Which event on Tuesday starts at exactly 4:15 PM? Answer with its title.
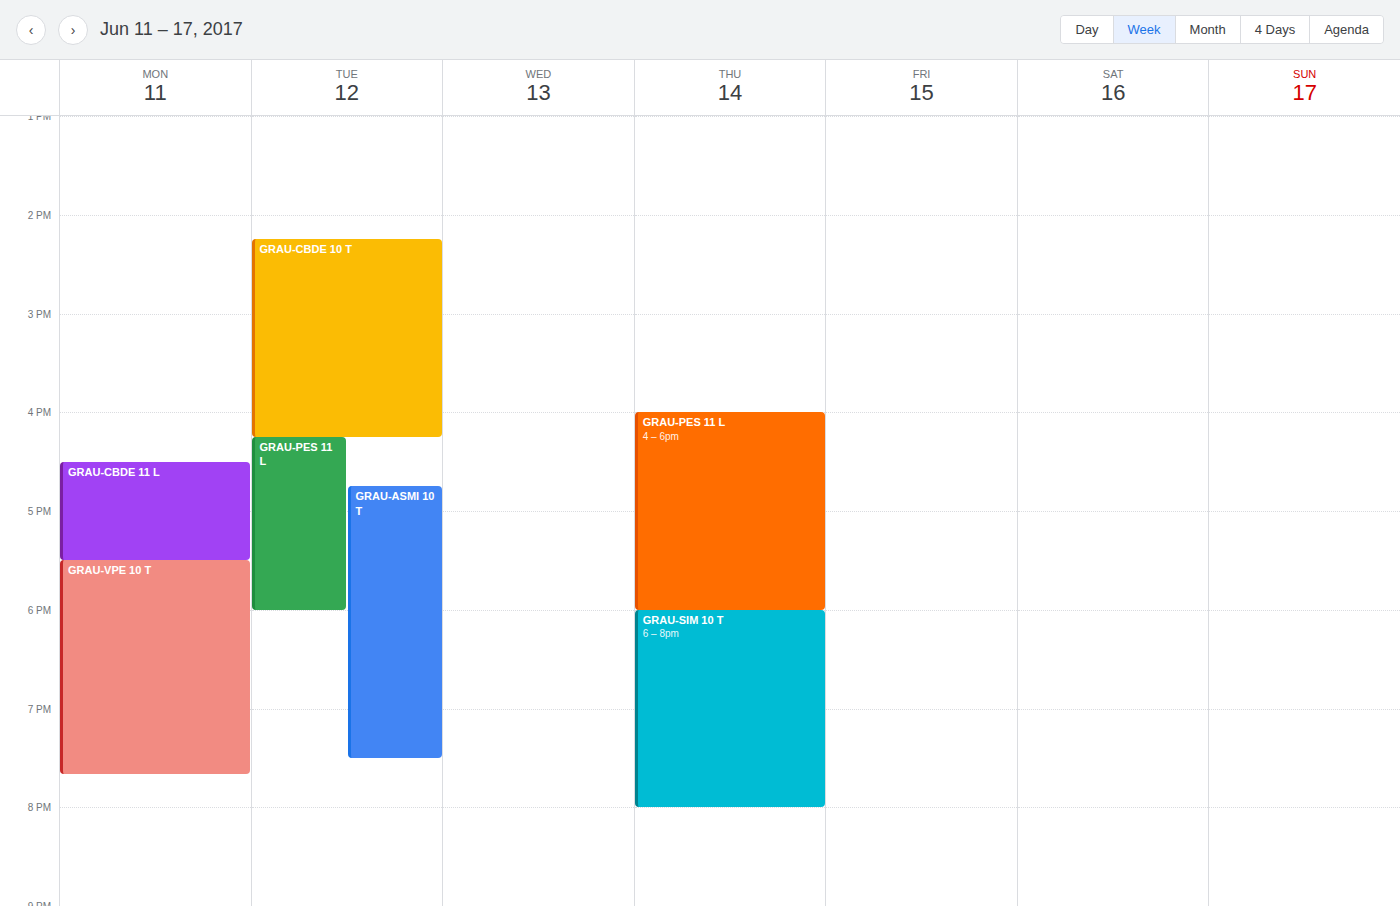
"GRAU-PES 11 L"